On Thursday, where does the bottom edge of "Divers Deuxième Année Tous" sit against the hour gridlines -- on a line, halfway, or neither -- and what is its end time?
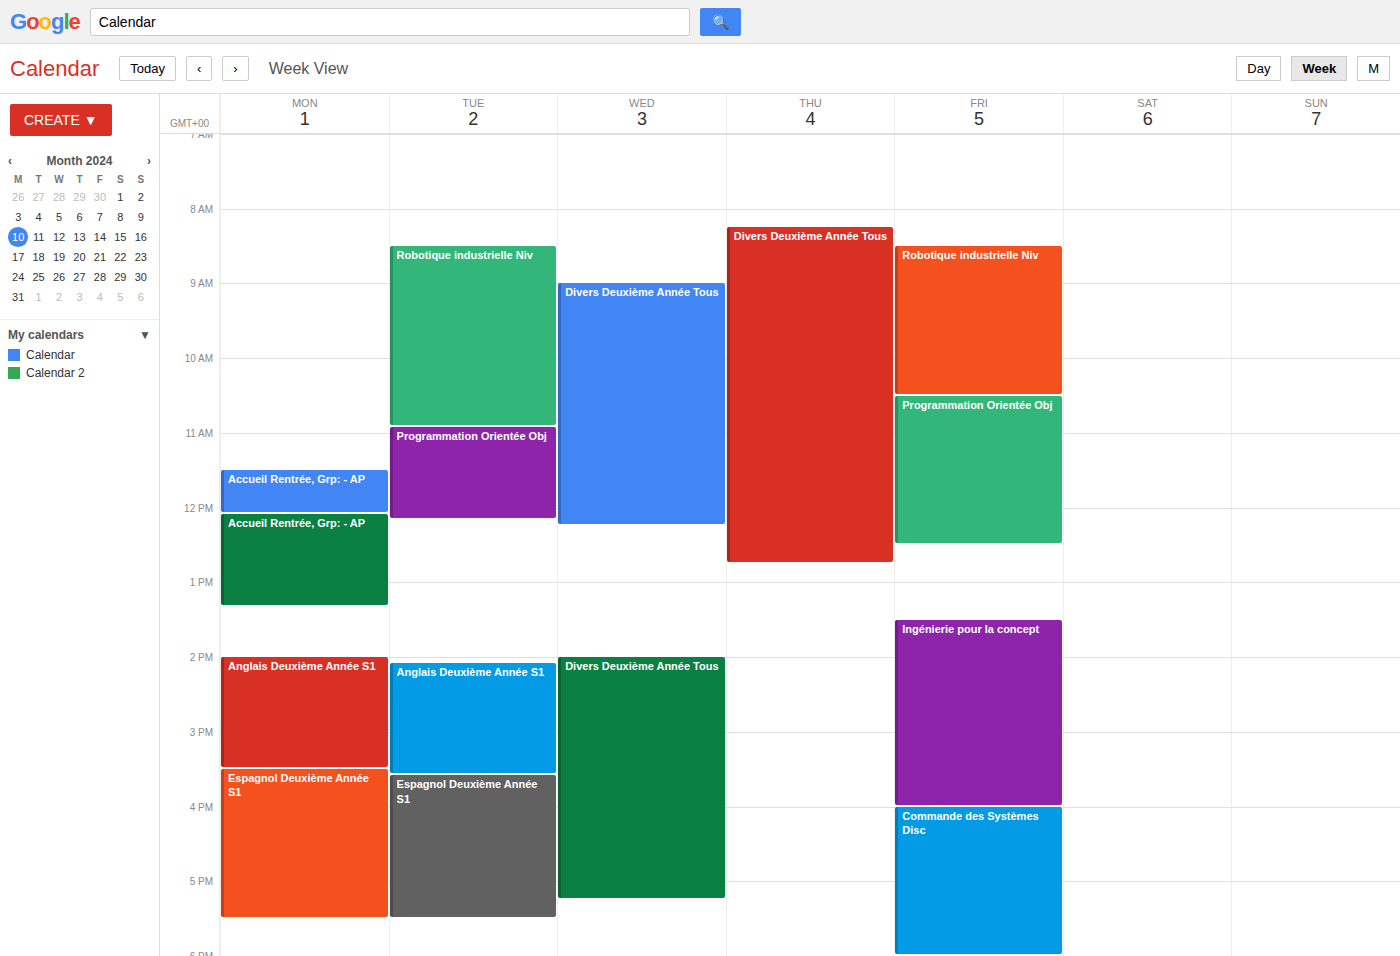
12:45 PM -- neither: three quarters of the way from the 12 PM line to the 1 PM line.